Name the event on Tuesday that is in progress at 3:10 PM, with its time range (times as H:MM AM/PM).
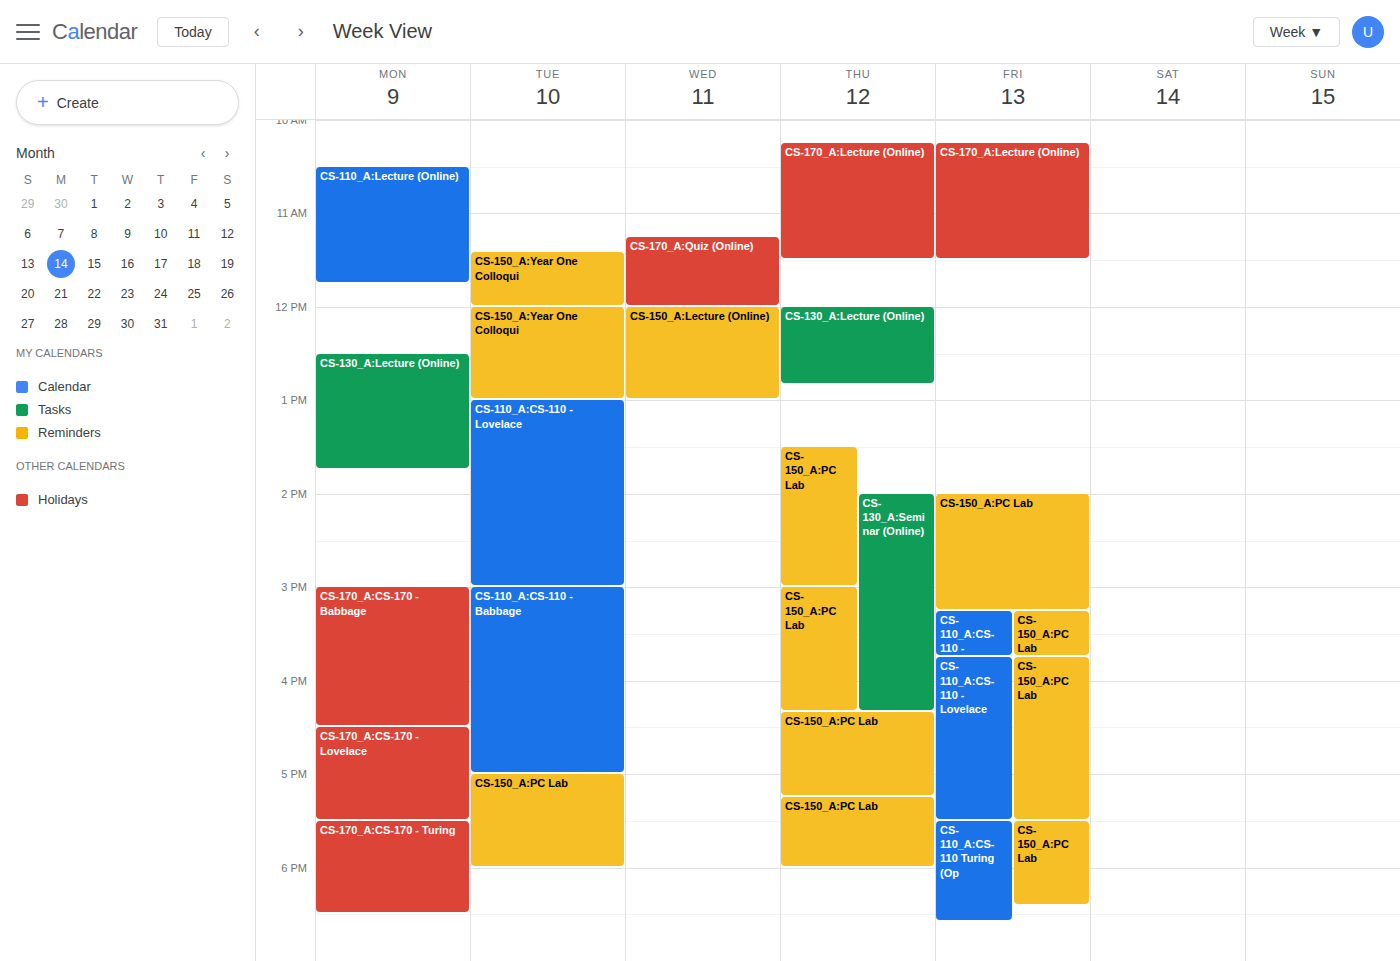
"CS-110_A:CS-110 - Babbage", 3:00 PM to 5:00 PM